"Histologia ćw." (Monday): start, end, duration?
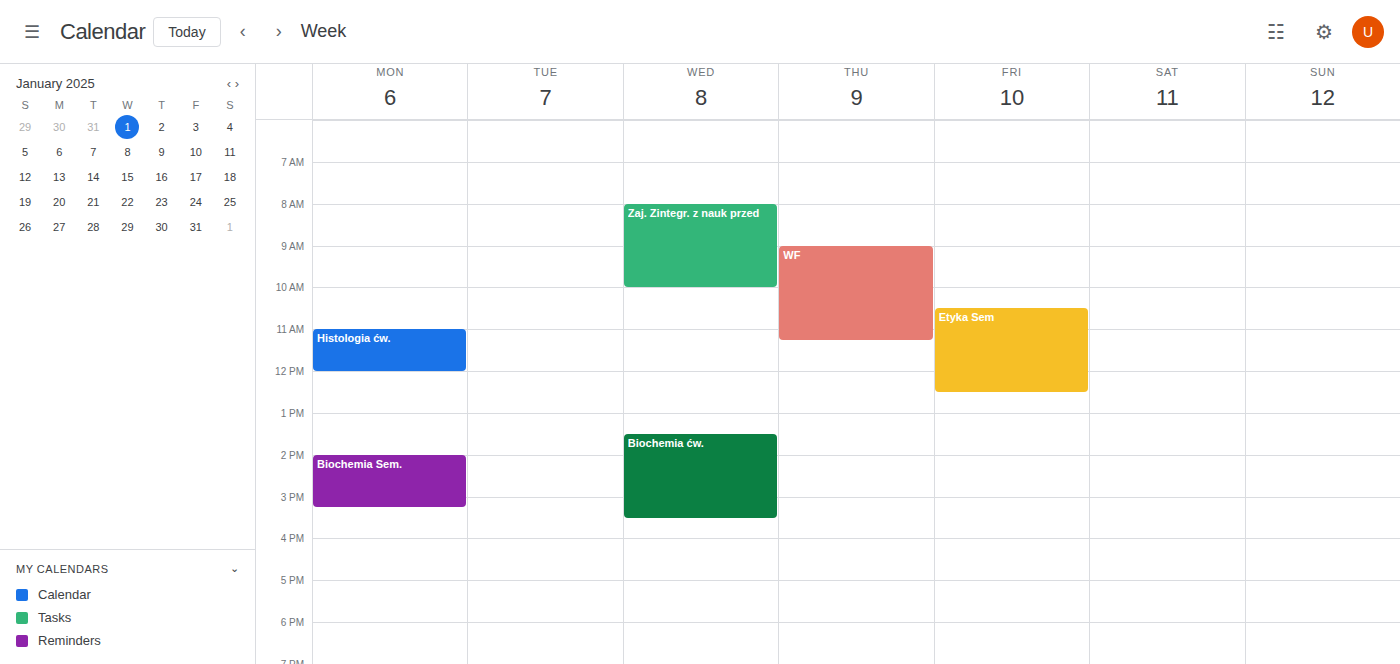
11:00 AM to 12:00 PM, 1 hour